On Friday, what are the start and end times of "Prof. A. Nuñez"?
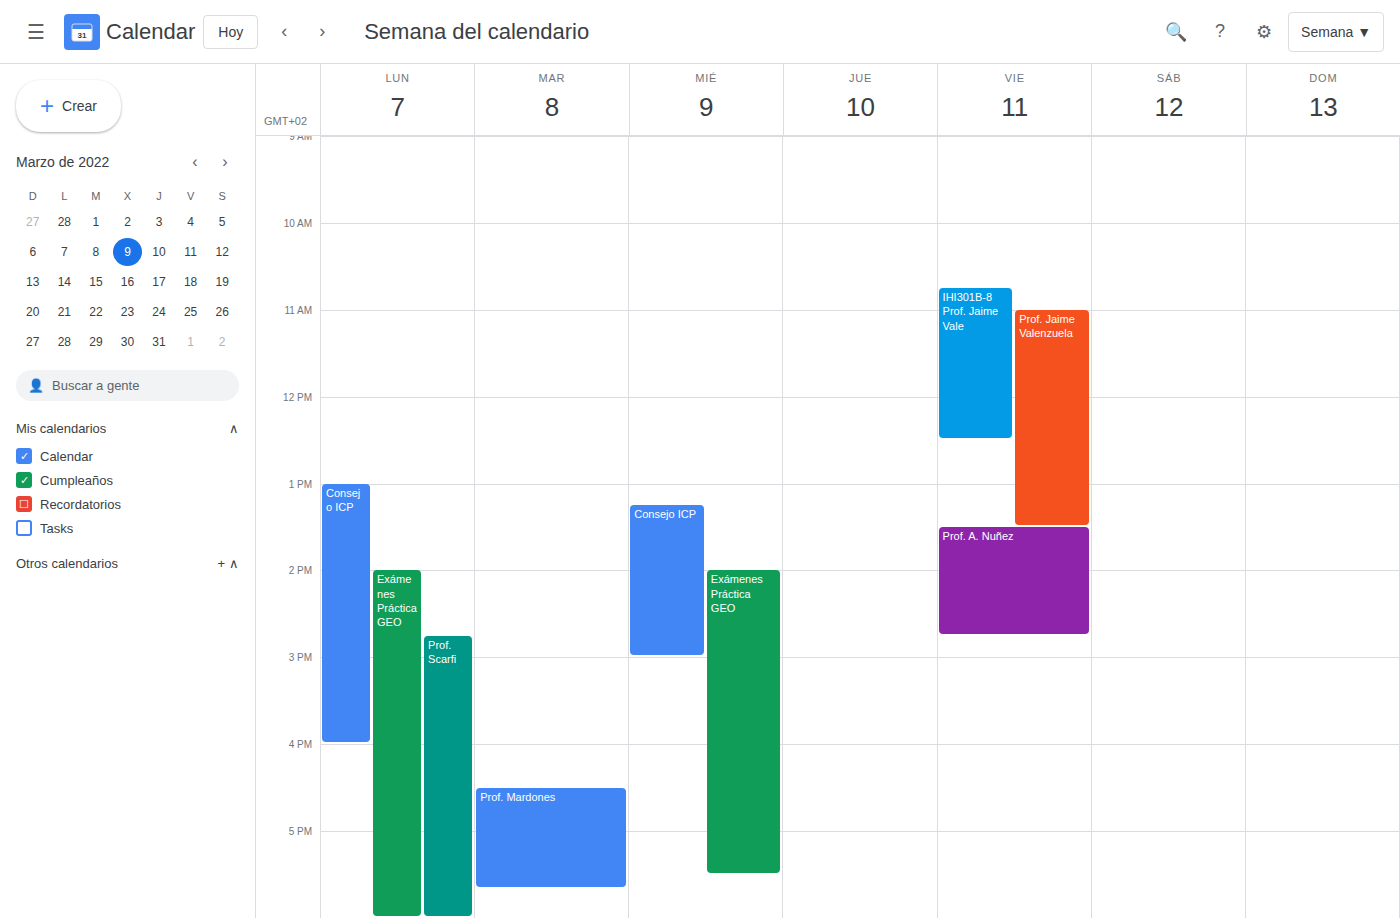
1:30 PM to 2:45 PM